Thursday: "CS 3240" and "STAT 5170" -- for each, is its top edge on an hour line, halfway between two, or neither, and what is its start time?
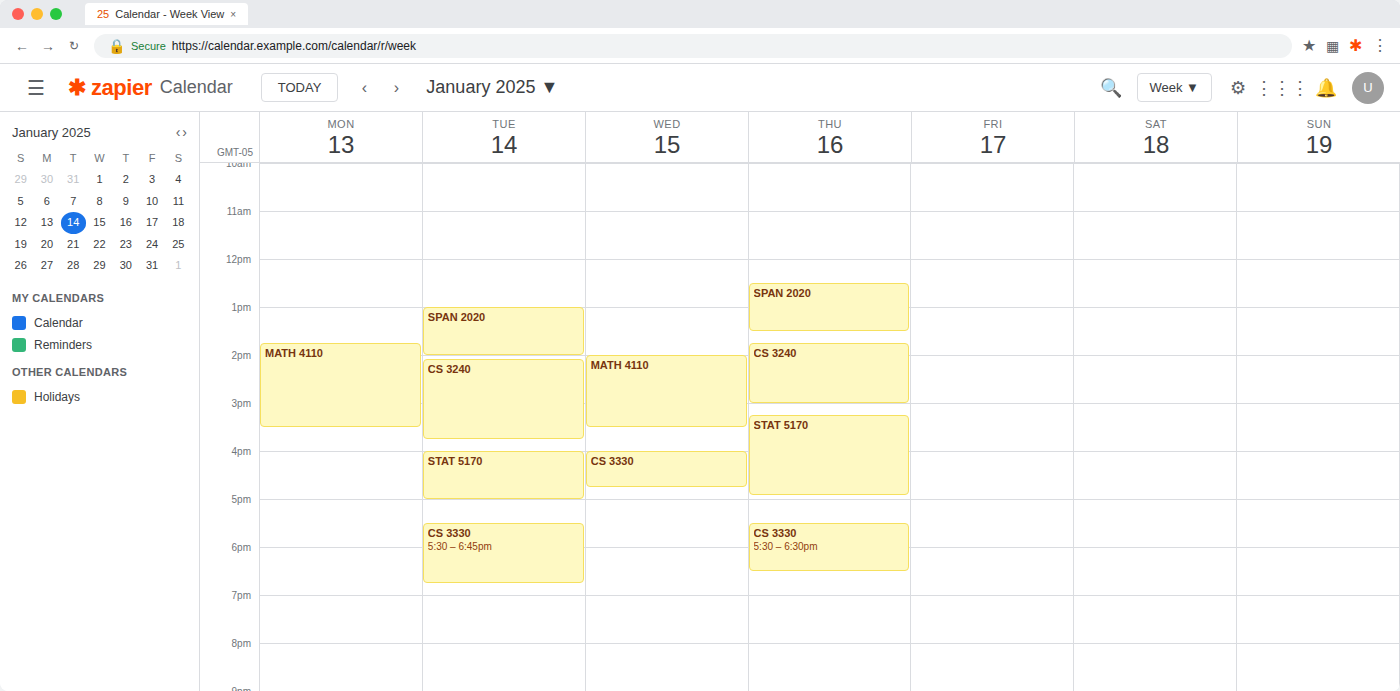
"CS 3240": 1:45 PM, neither: three quarters of the way from the 1 PM line to the 2 PM line. "STAT 5170": 3:15 PM, neither: a quarter of the way from the 3 PM line to the 4 PM line.